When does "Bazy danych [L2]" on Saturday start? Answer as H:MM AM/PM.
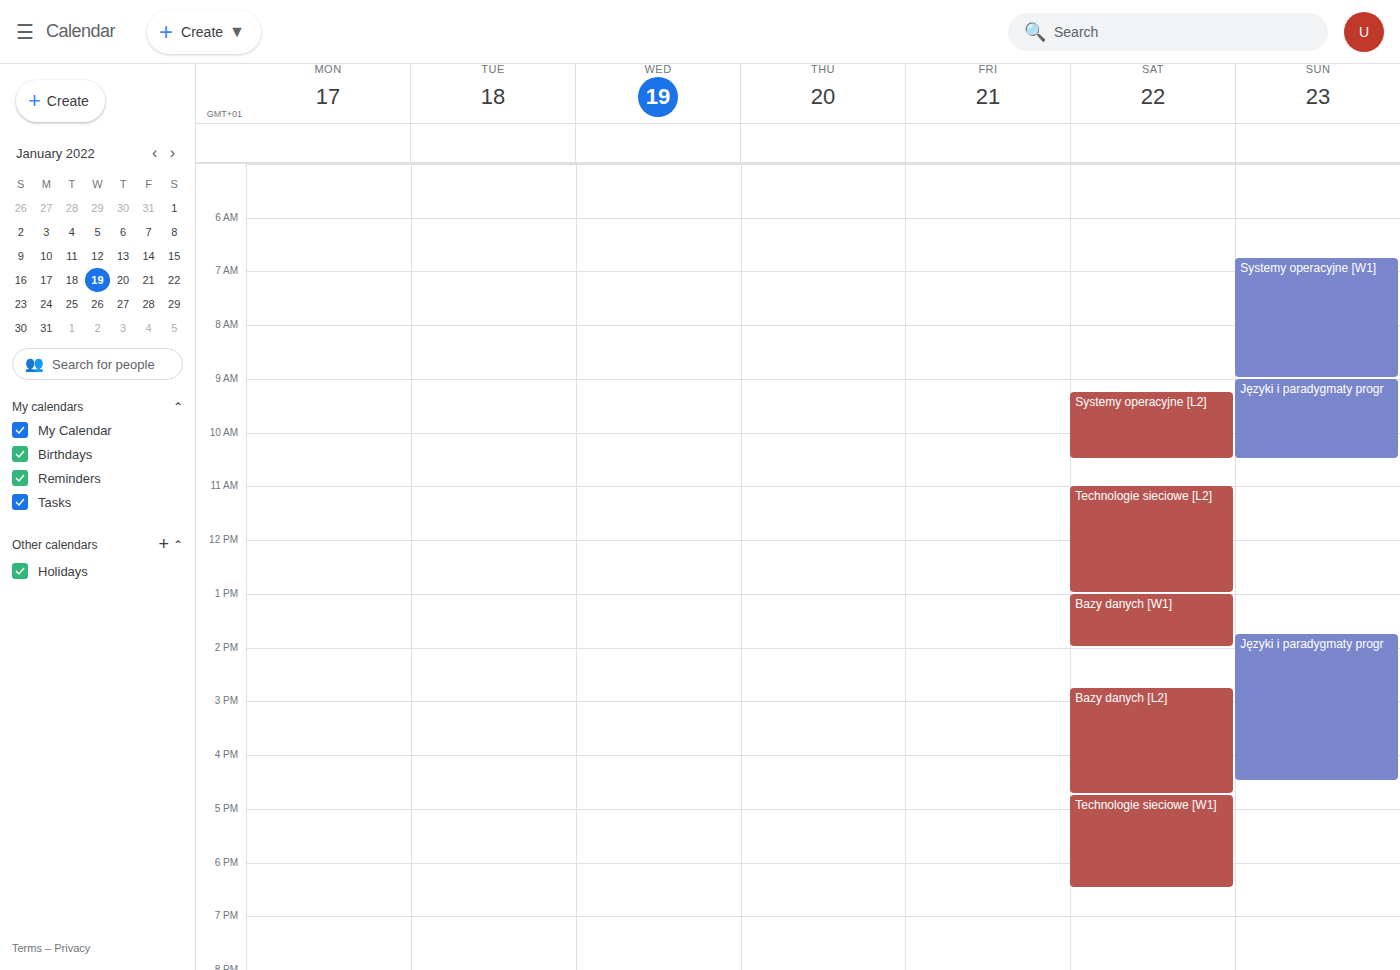
2:45 PM